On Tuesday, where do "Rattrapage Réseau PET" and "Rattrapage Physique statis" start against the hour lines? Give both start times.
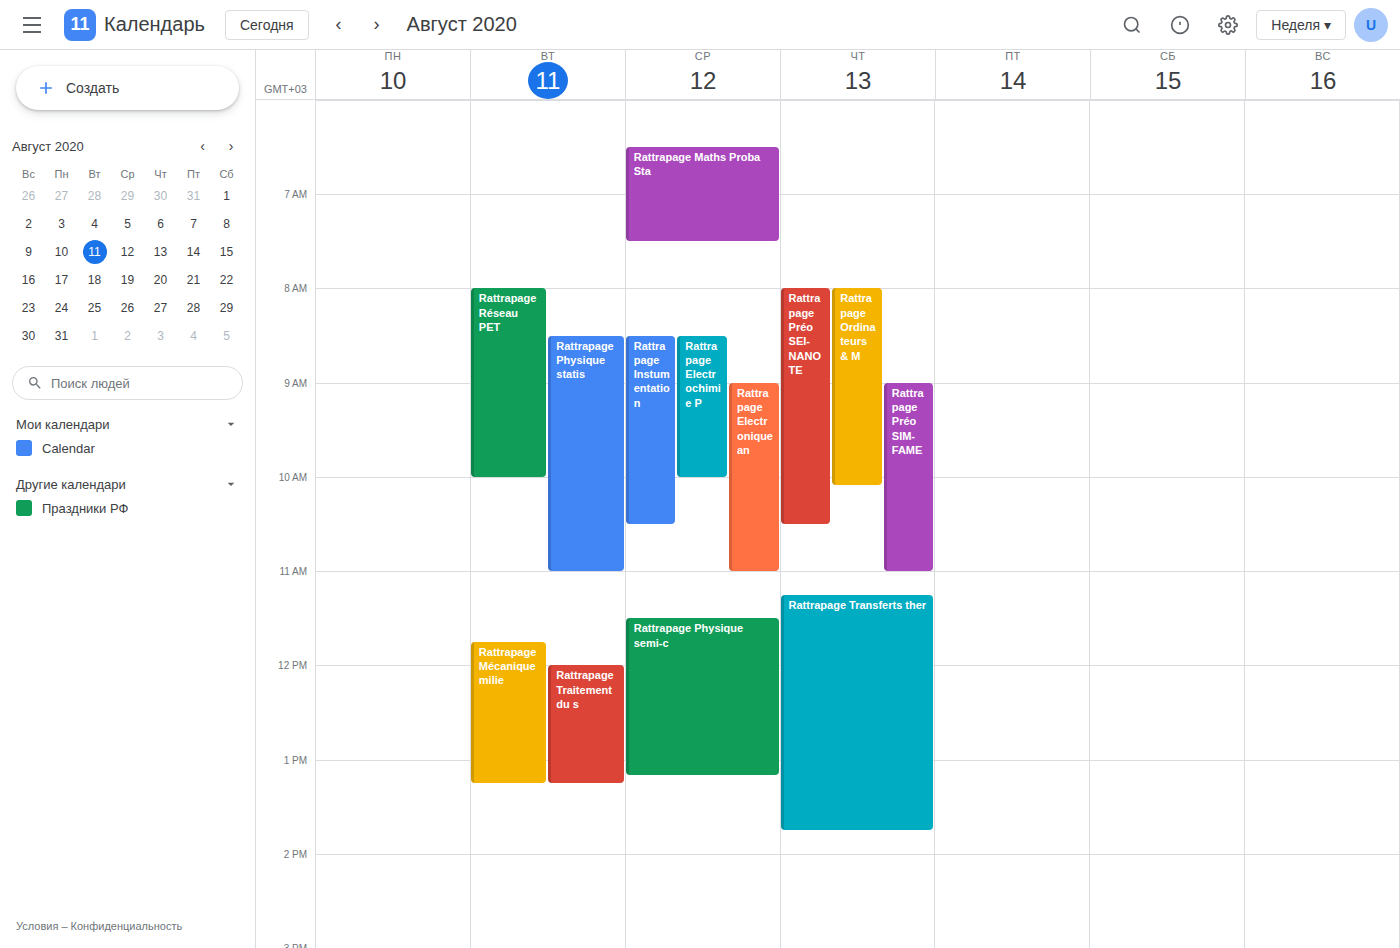
"Rattrapage Réseau PET": 08:00, exactly on the 08:00 line. "Rattrapage Physique statis": 08:30, halfway between the 08:00 and 09:00 lines.